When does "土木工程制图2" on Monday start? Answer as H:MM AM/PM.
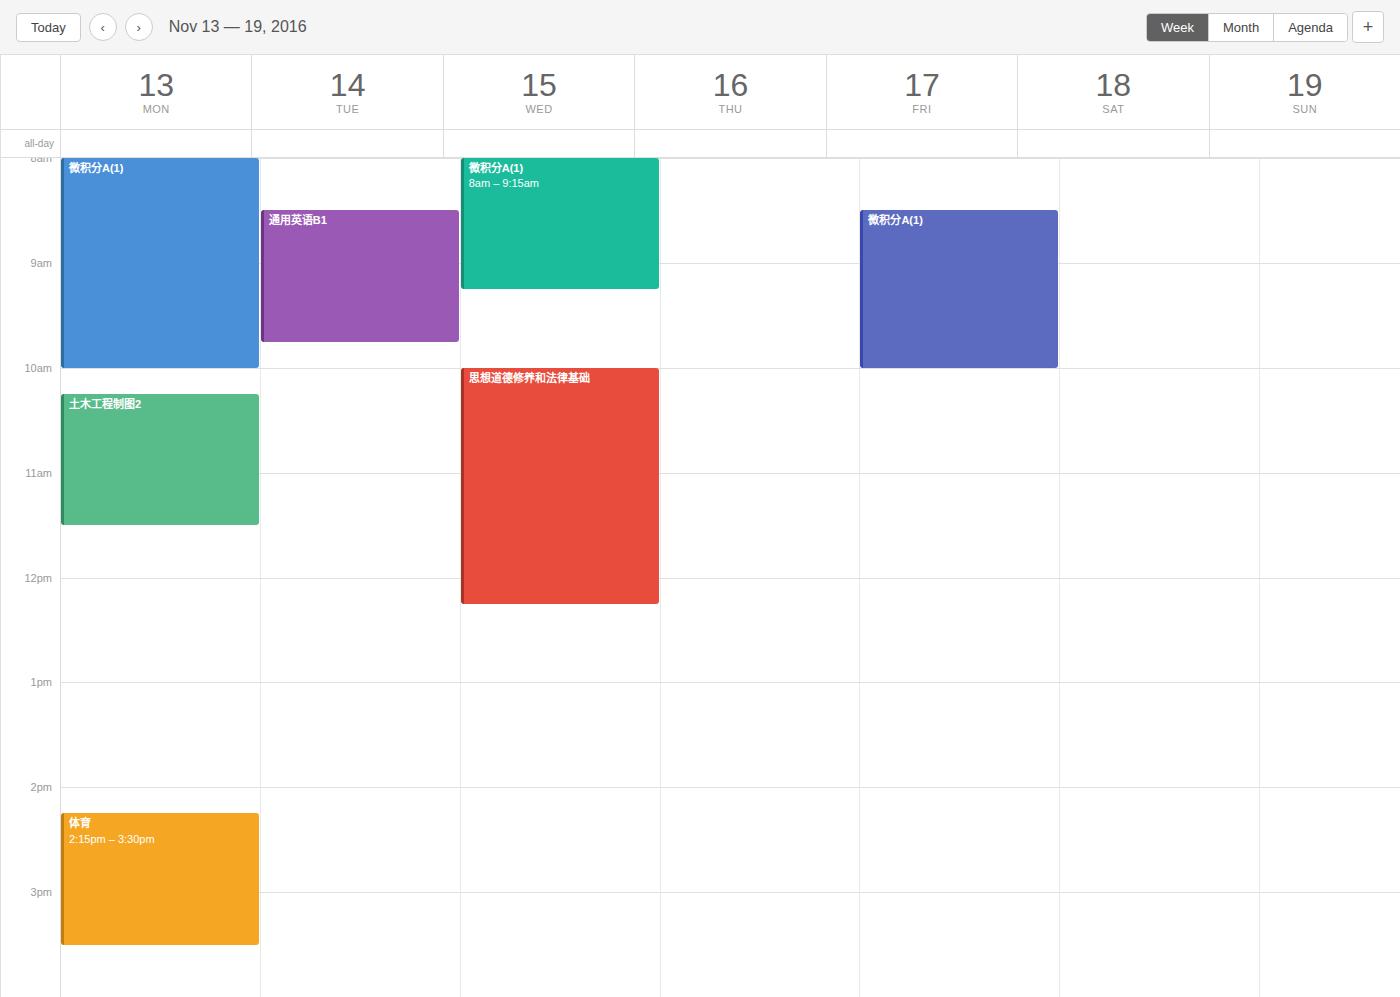
10:15 AM